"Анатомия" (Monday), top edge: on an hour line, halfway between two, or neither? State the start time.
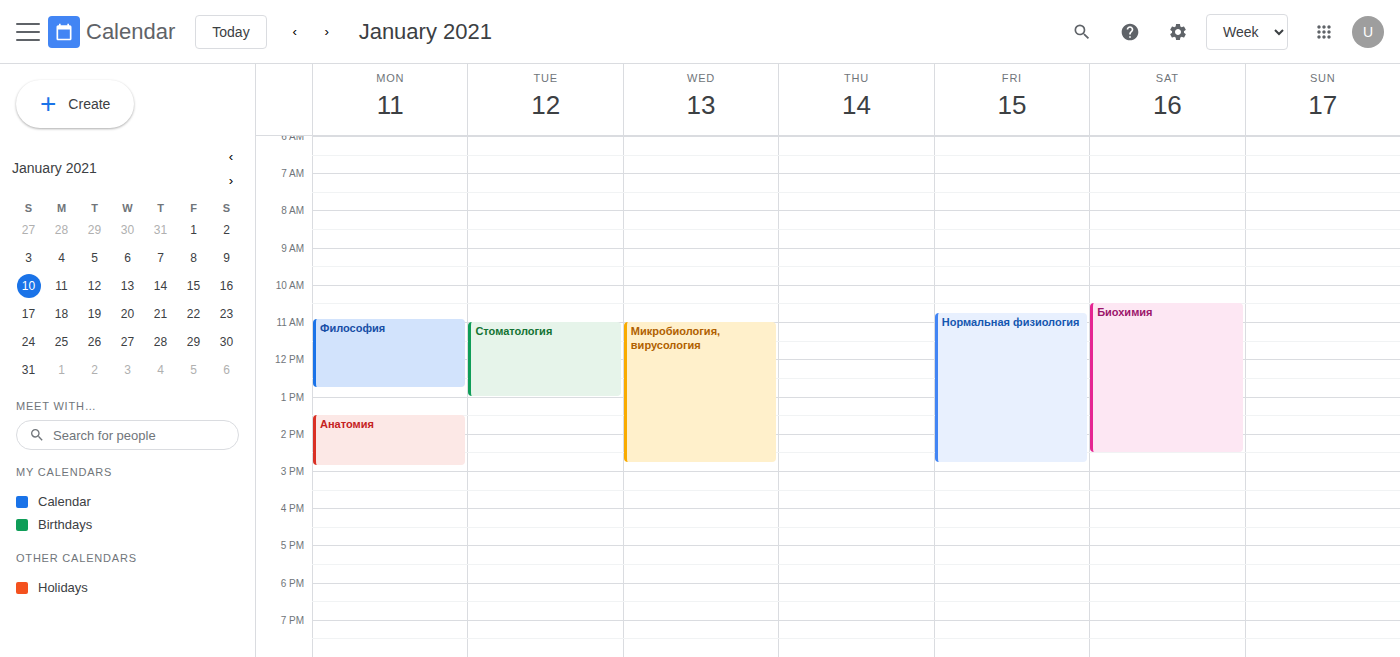
1:30 PM -- halfway between the 1 PM and 2 PM lines.